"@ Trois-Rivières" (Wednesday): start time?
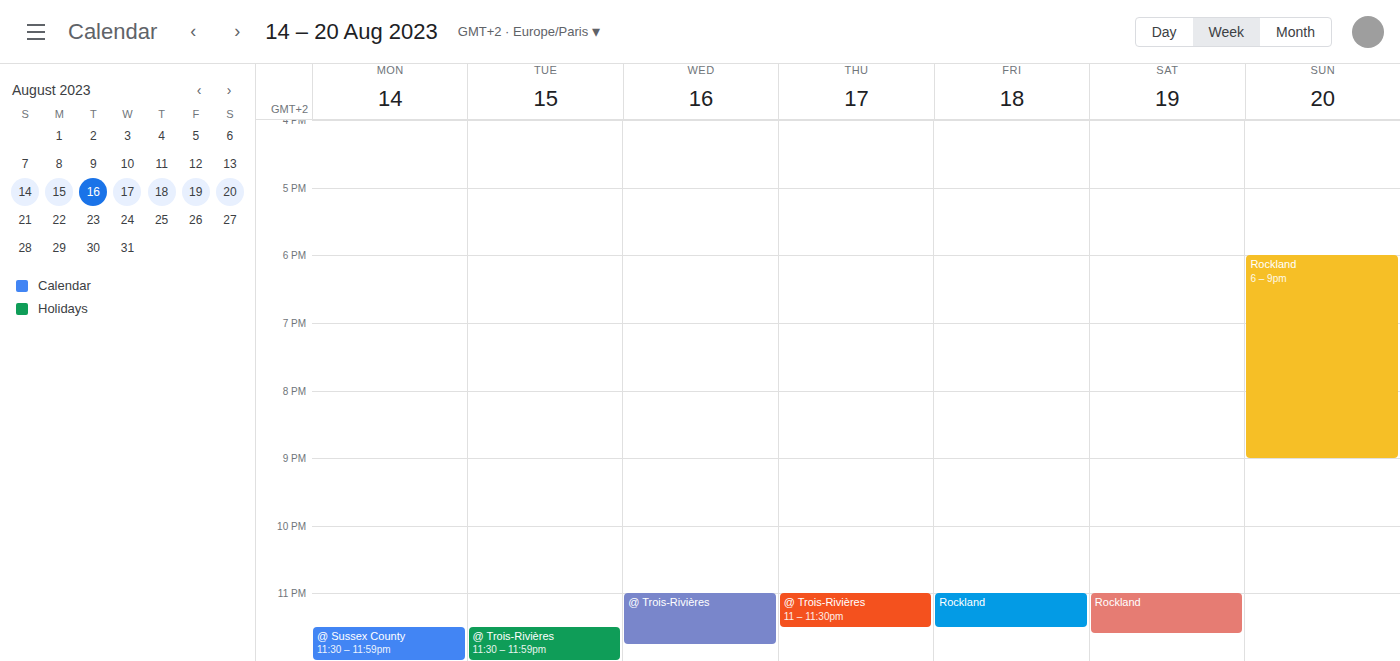
11:00 PM